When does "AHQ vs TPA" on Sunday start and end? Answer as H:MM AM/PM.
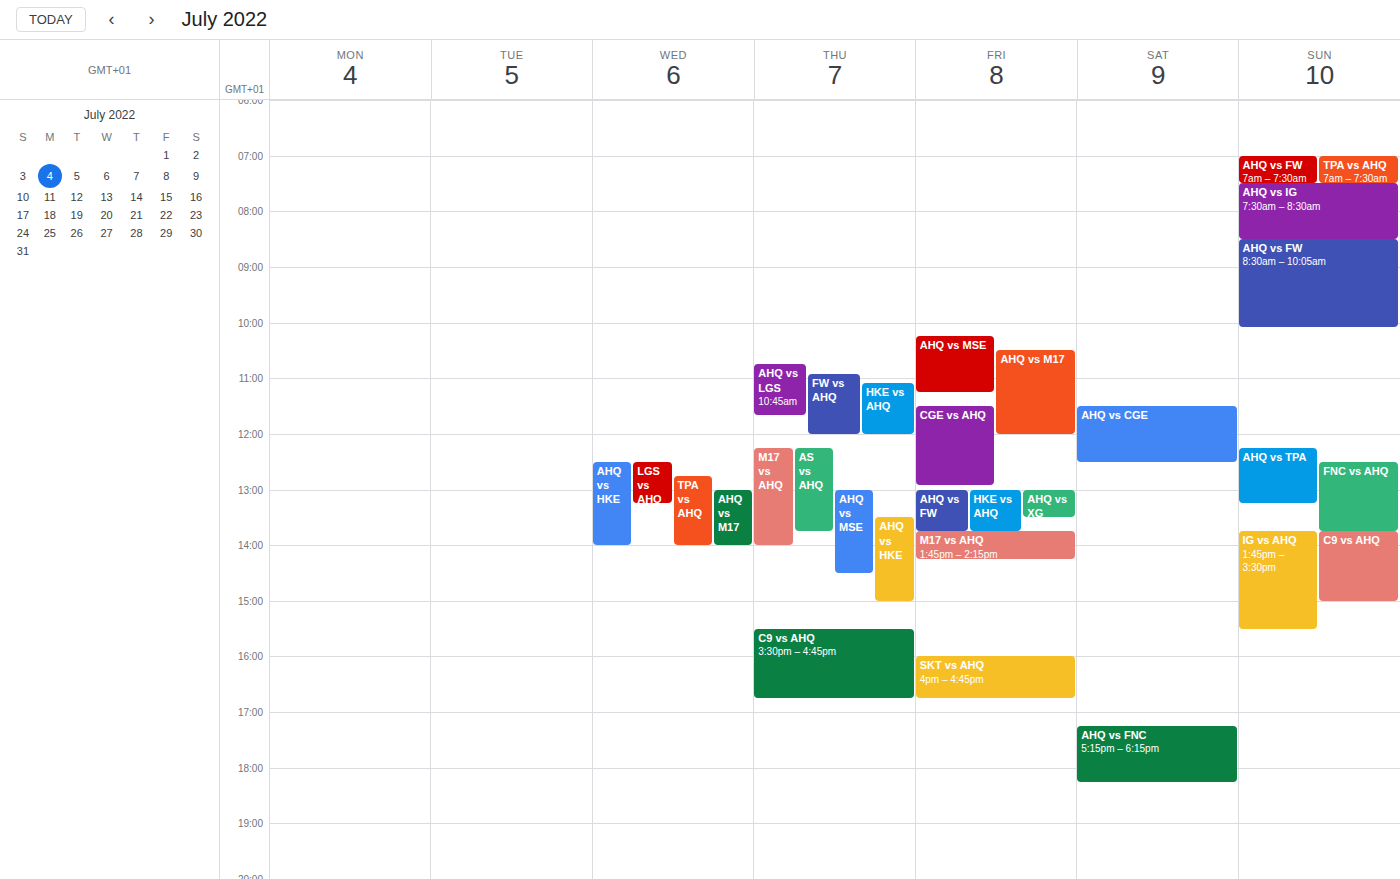
12:15 PM to 1:15 PM